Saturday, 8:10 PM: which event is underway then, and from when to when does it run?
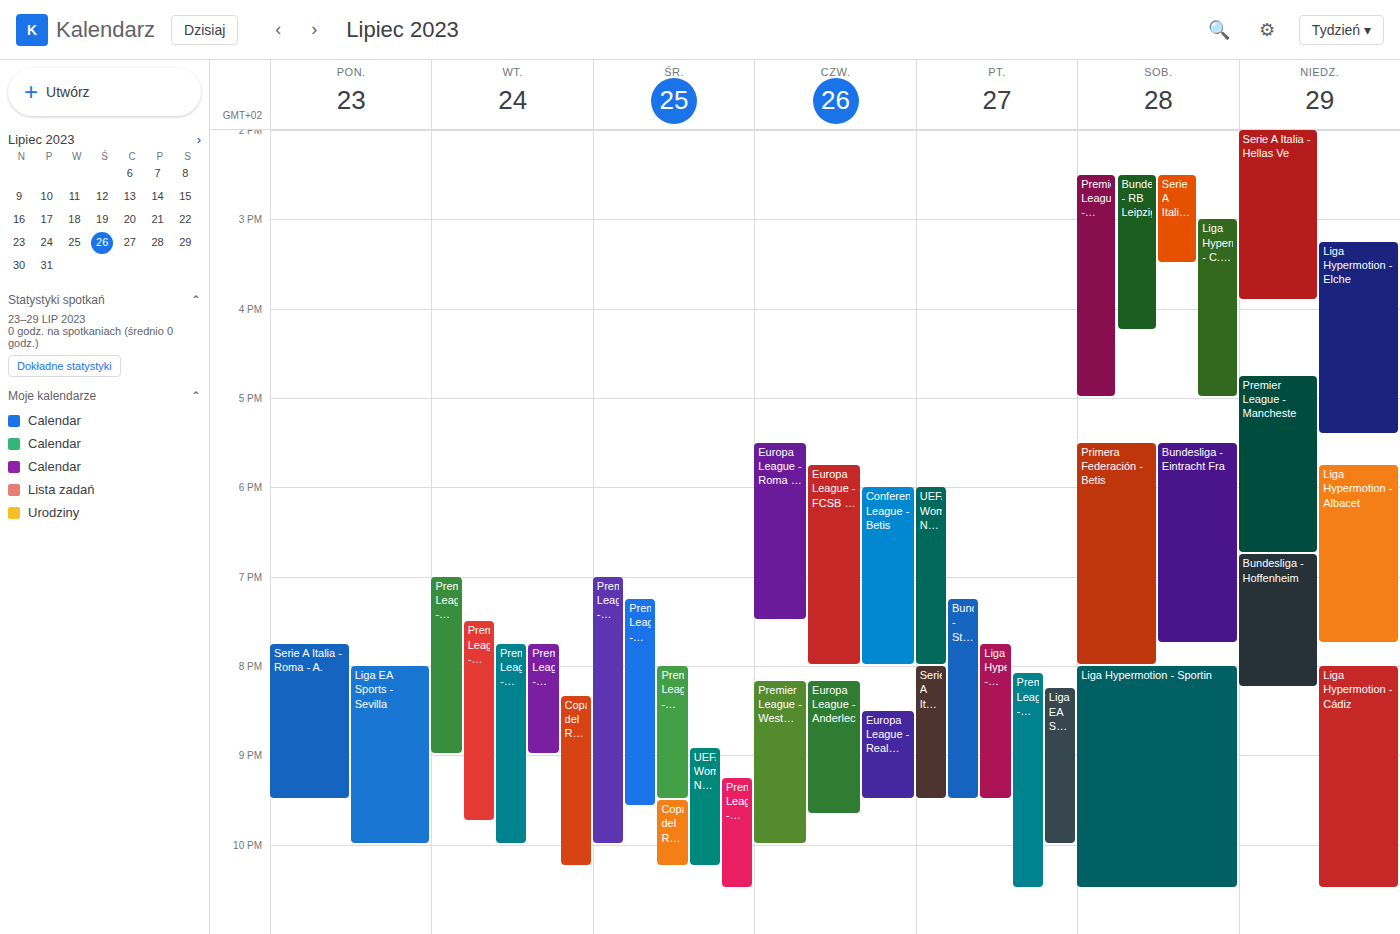
"Liga Hypermotion - Sportin", 8:00 PM to 10:30 PM